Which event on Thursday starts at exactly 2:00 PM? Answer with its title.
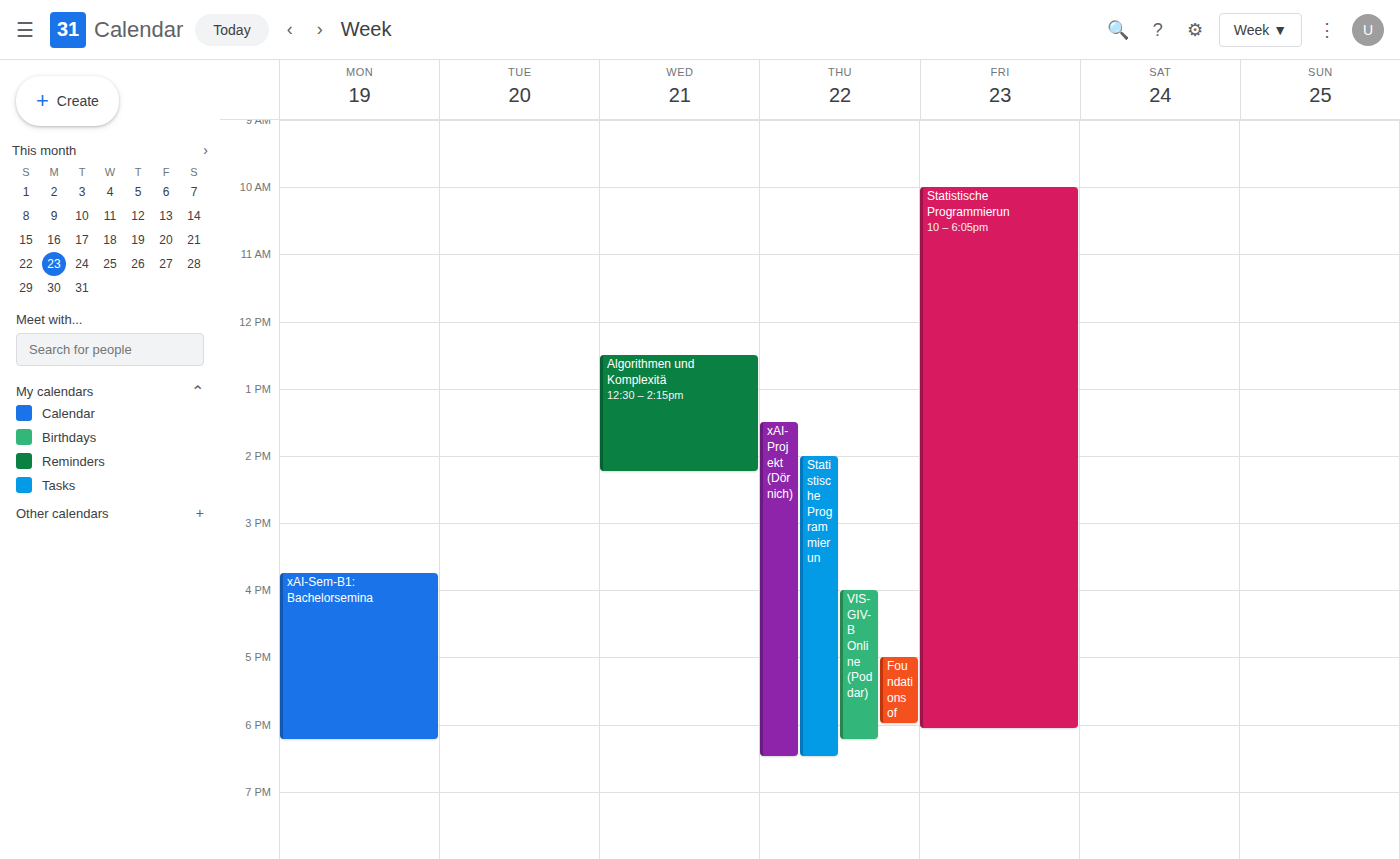
"Statistische Programmierun"